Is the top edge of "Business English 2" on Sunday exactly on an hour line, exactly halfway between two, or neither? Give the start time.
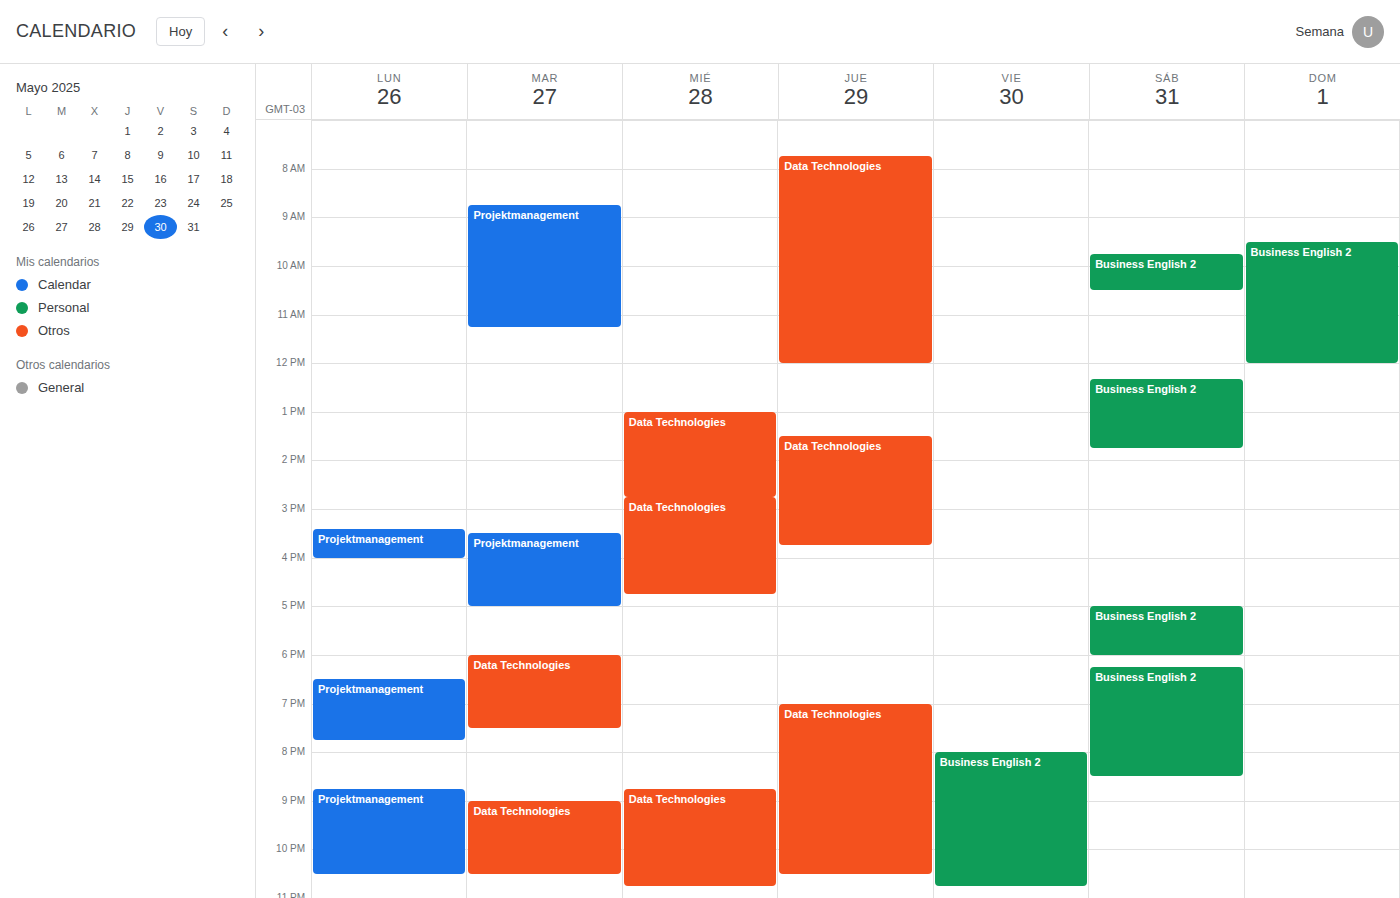
9:30 AM -- halfway between the 9 AM and 10 AM lines.